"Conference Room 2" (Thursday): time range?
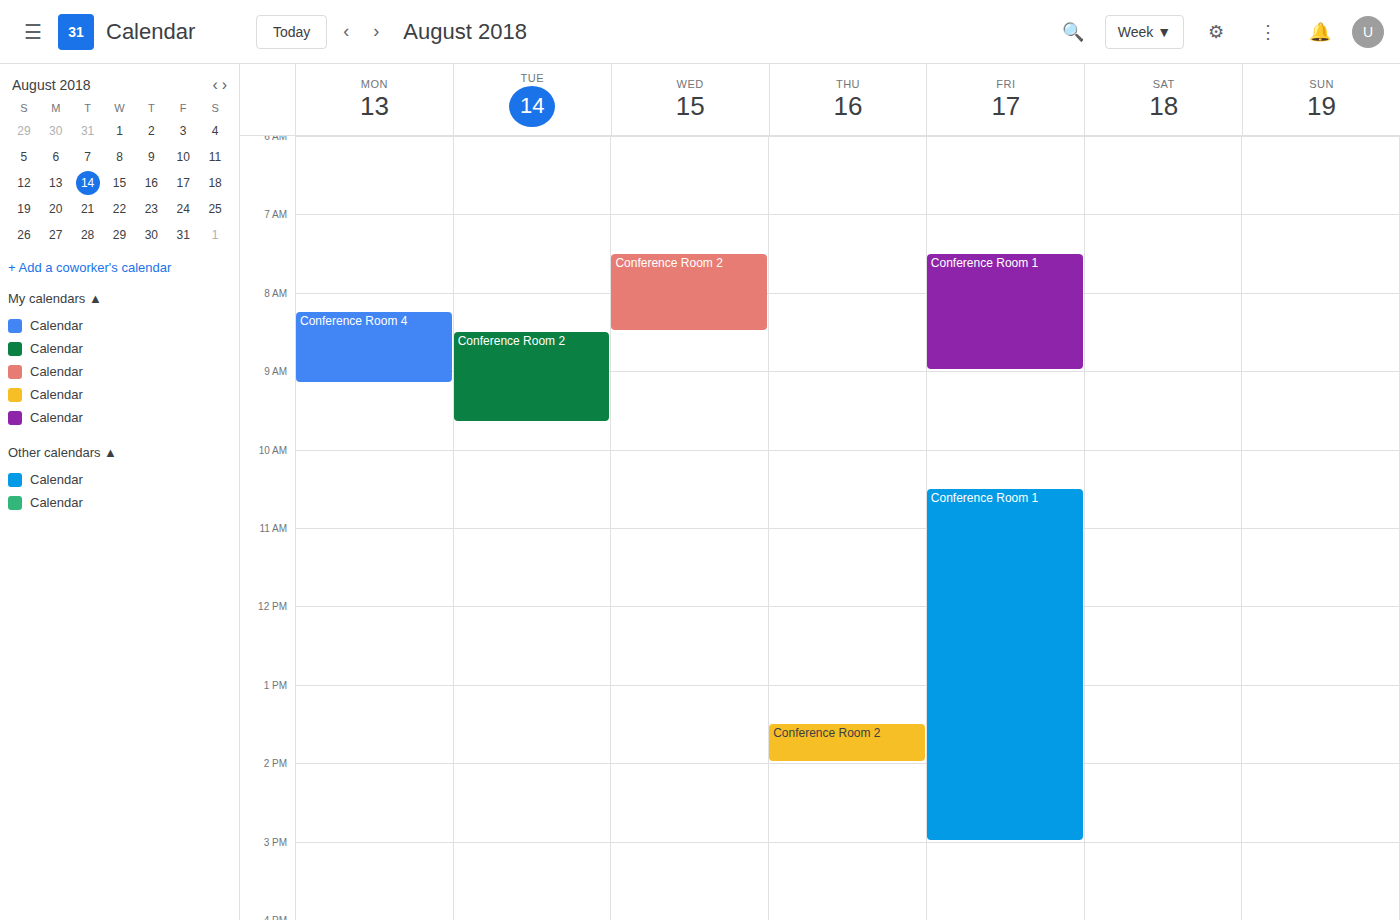
1:30 PM to 2:00 PM